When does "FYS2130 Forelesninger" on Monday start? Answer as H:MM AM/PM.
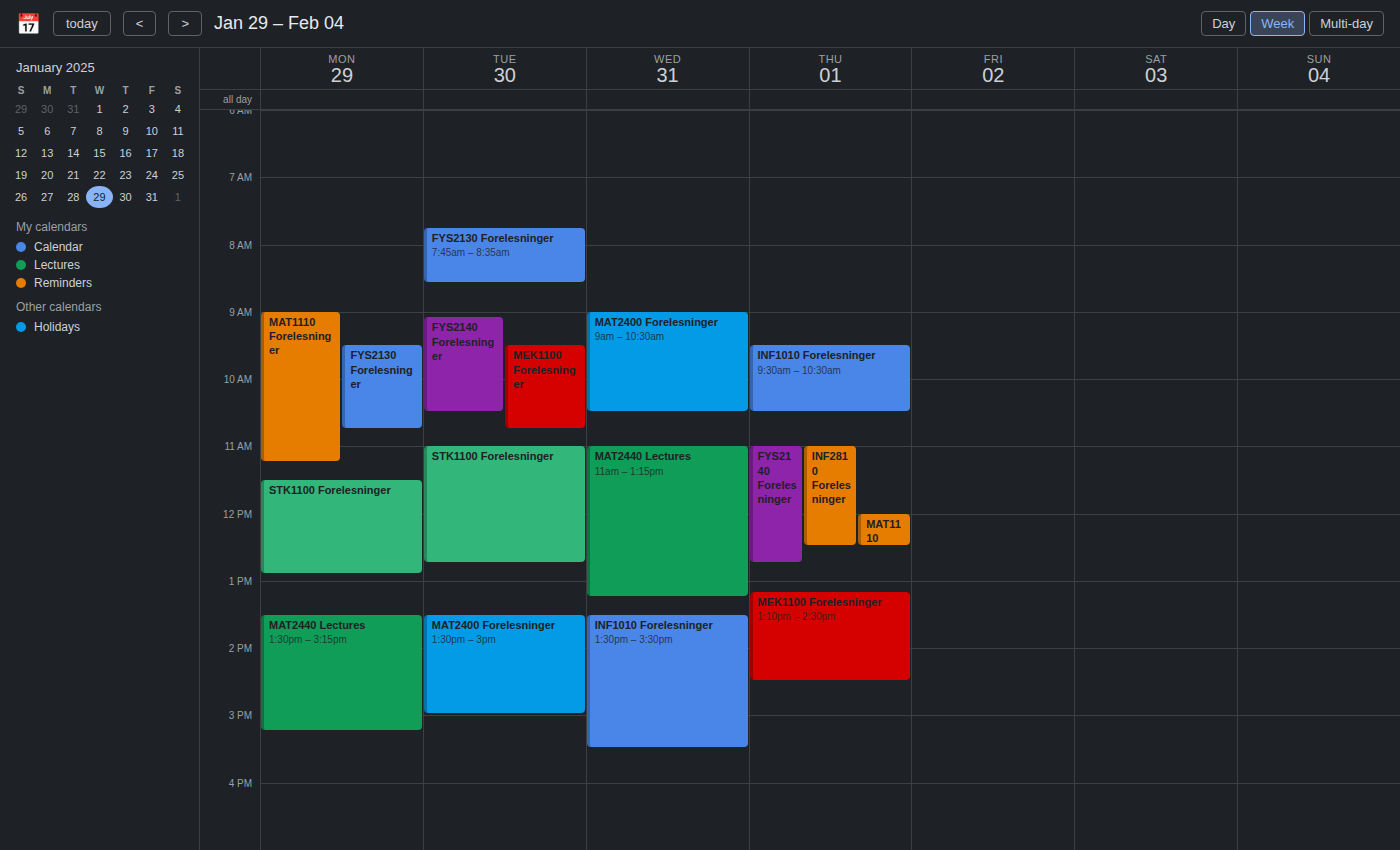
9:30 AM